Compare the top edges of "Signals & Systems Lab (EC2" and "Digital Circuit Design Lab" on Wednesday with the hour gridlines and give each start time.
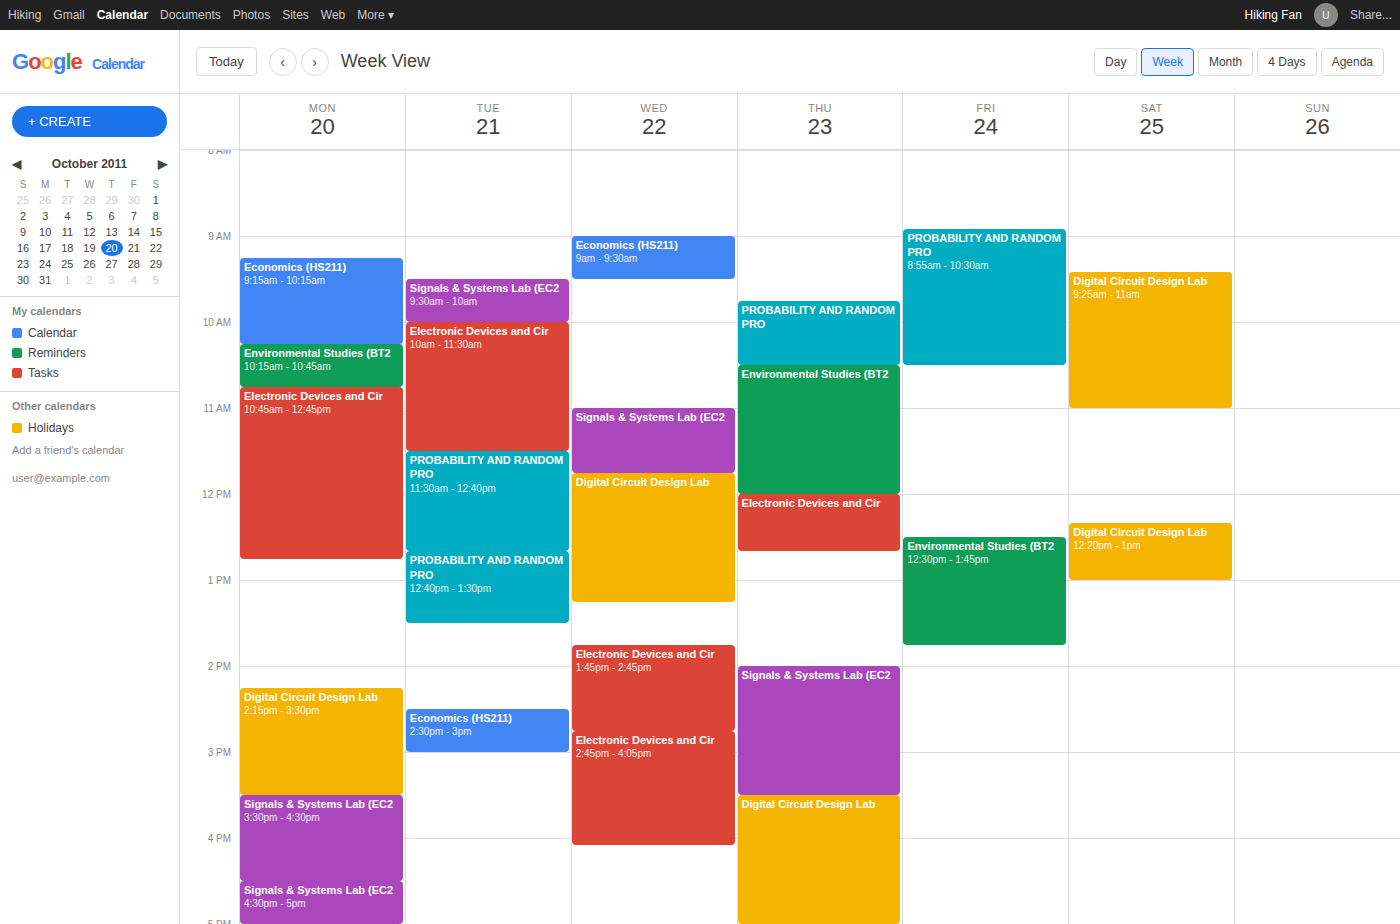
"Signals & Systems Lab (EC2": 11:00 AM, exactly on the 11 AM line. "Digital Circuit Design Lab": 11:45 AM, neither: three quarters of the way from the 11 AM line to the 12 PM line.